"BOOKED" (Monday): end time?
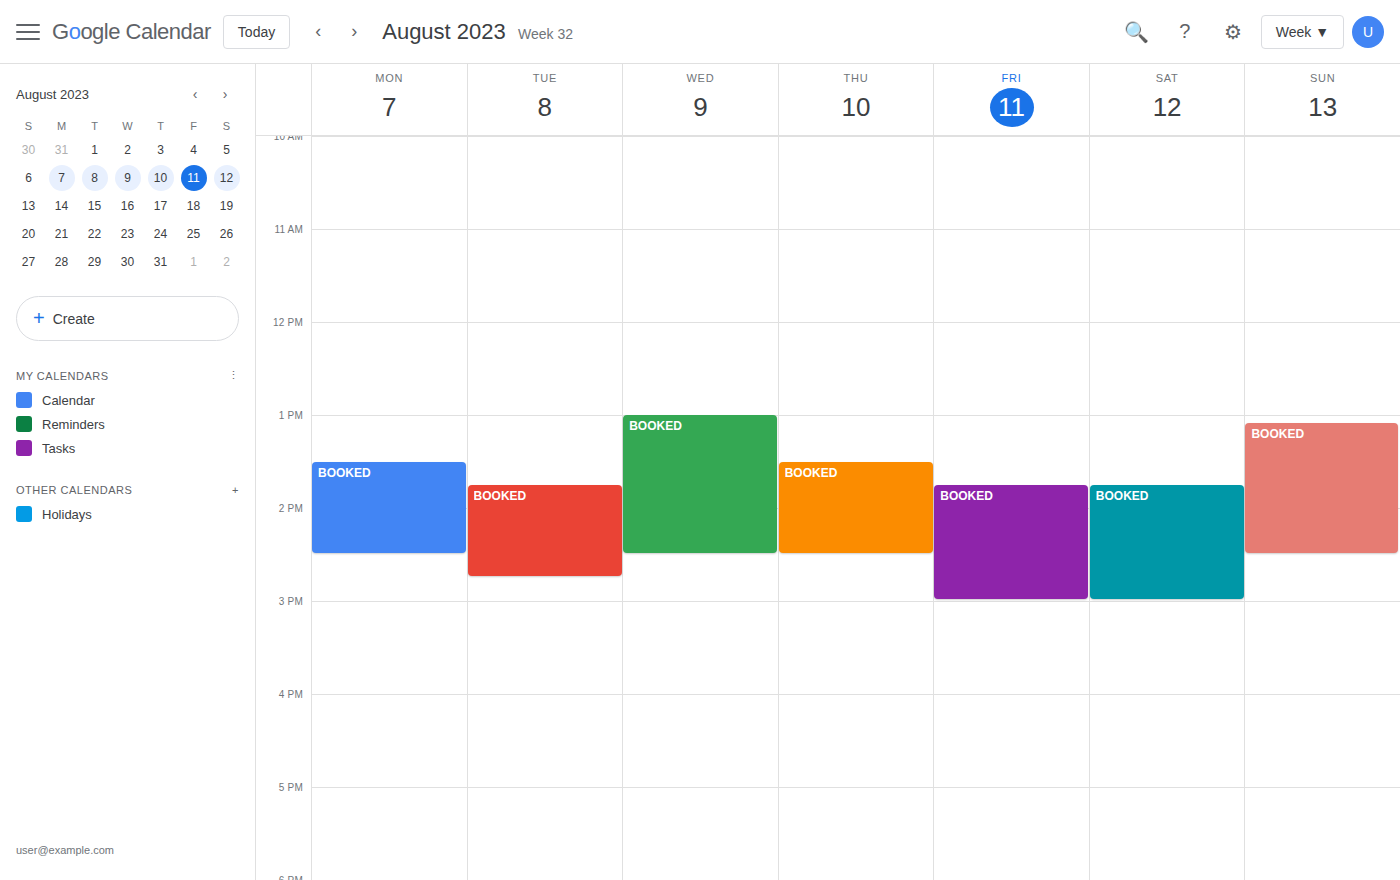
2:30 PM